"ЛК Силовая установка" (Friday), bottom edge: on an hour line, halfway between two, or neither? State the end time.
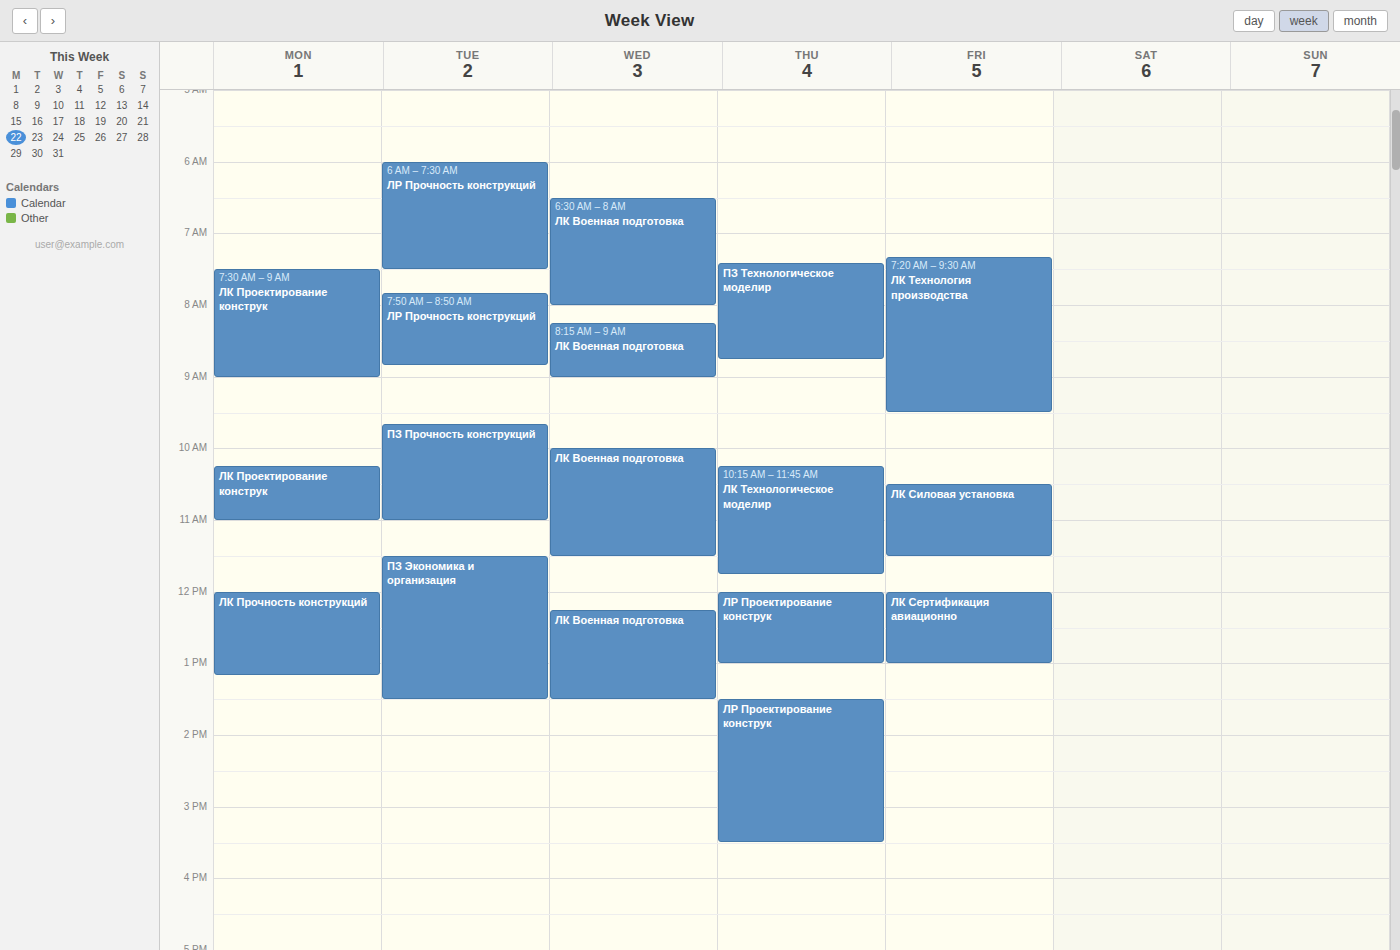
11:30 AM -- halfway between the 11 AM and 12 PM lines.